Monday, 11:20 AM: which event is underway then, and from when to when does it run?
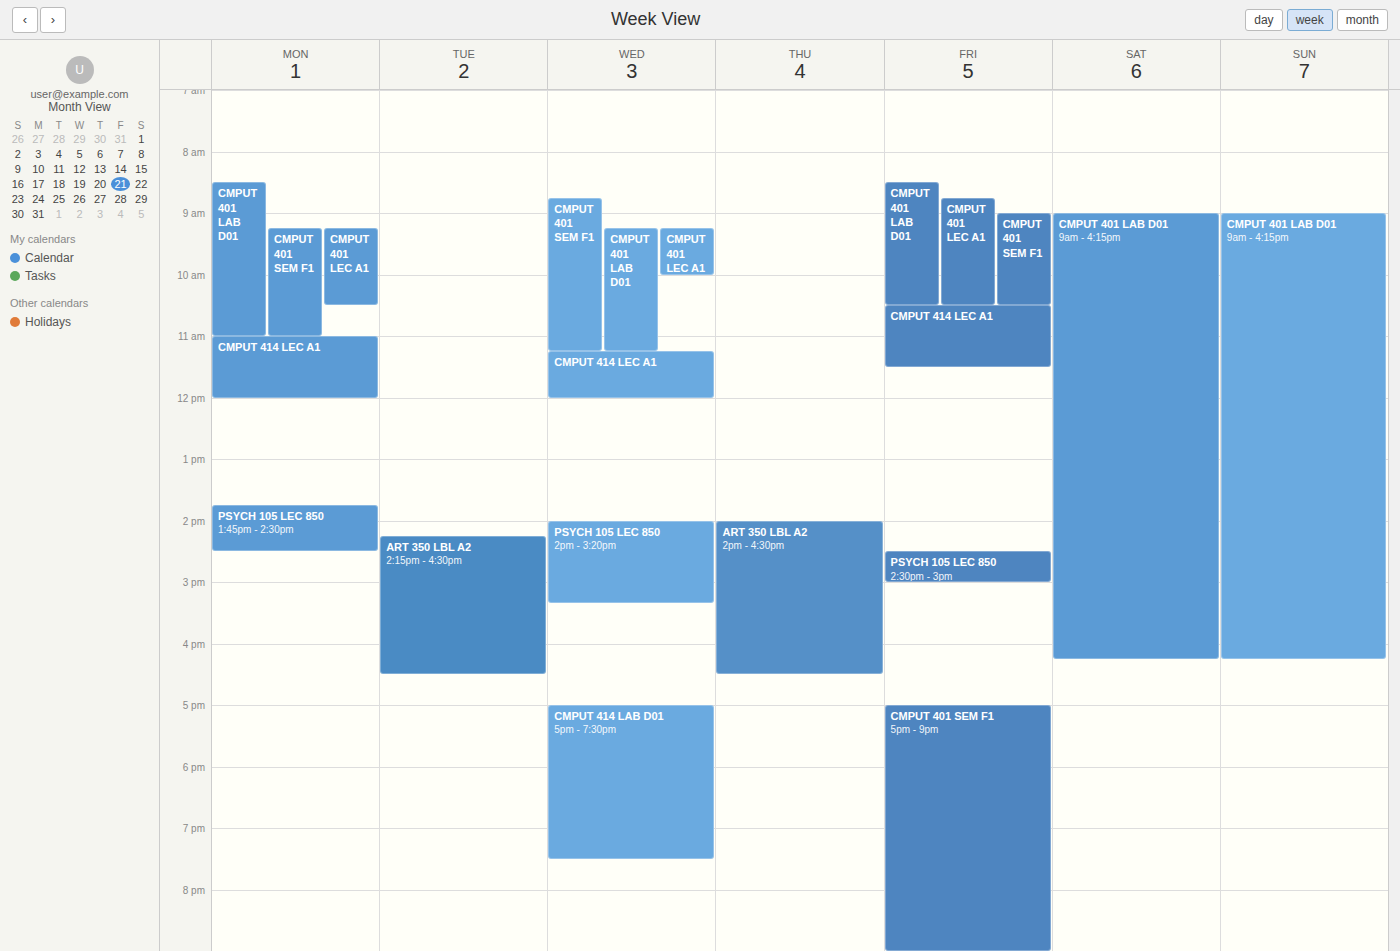
"CMPUT 414 LEC A1", 11:00 AM to 12:00 PM